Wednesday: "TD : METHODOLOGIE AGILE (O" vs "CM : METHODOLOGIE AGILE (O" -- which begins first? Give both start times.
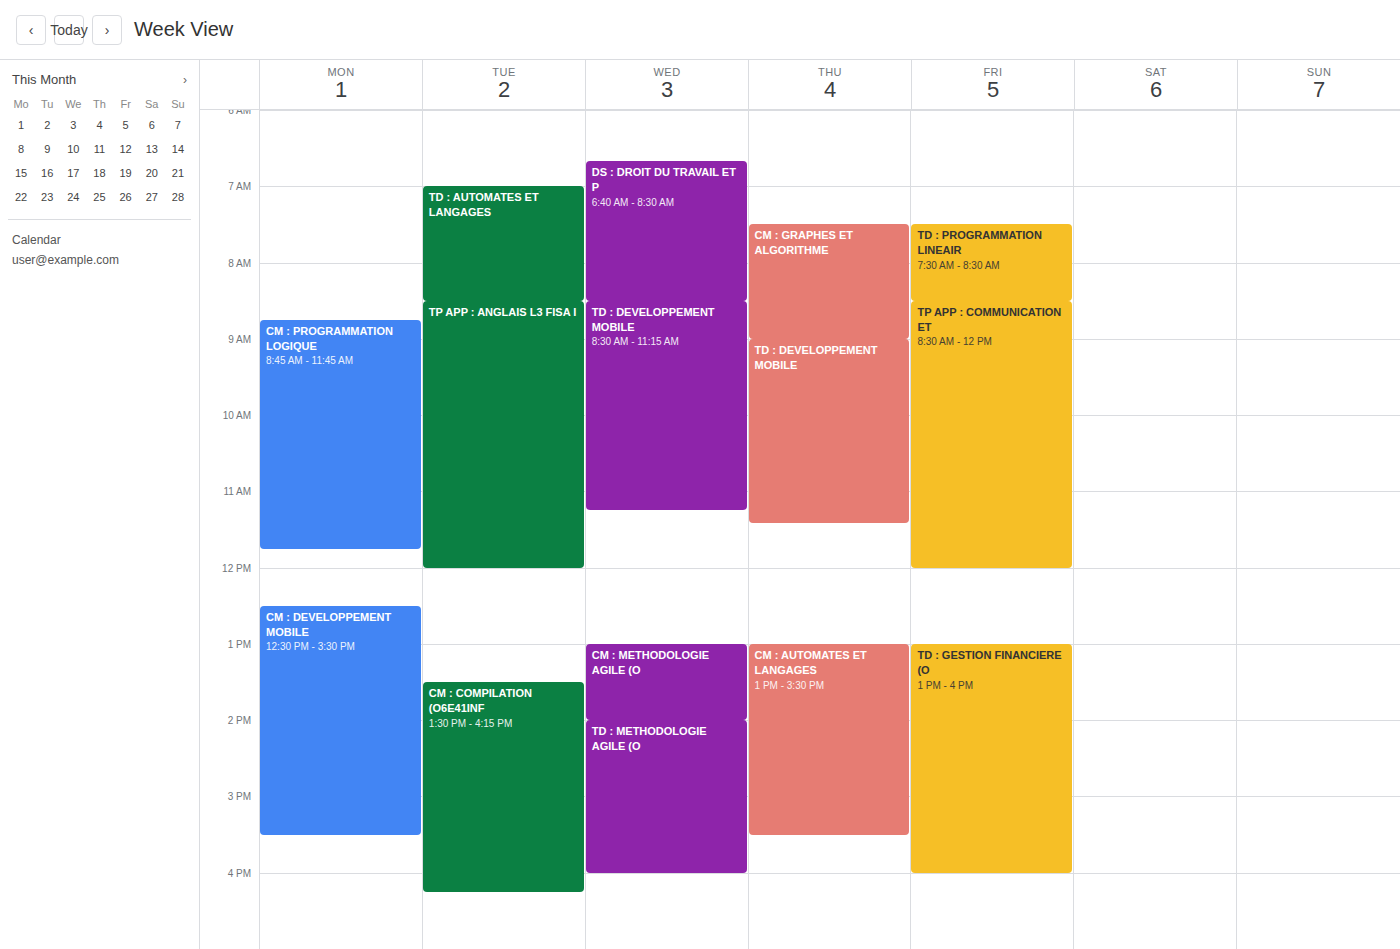
"CM : METHODOLOGIE AGILE (O" 1:00 PM; "TD : METHODOLOGIE AGILE (O" 2:00 PM.